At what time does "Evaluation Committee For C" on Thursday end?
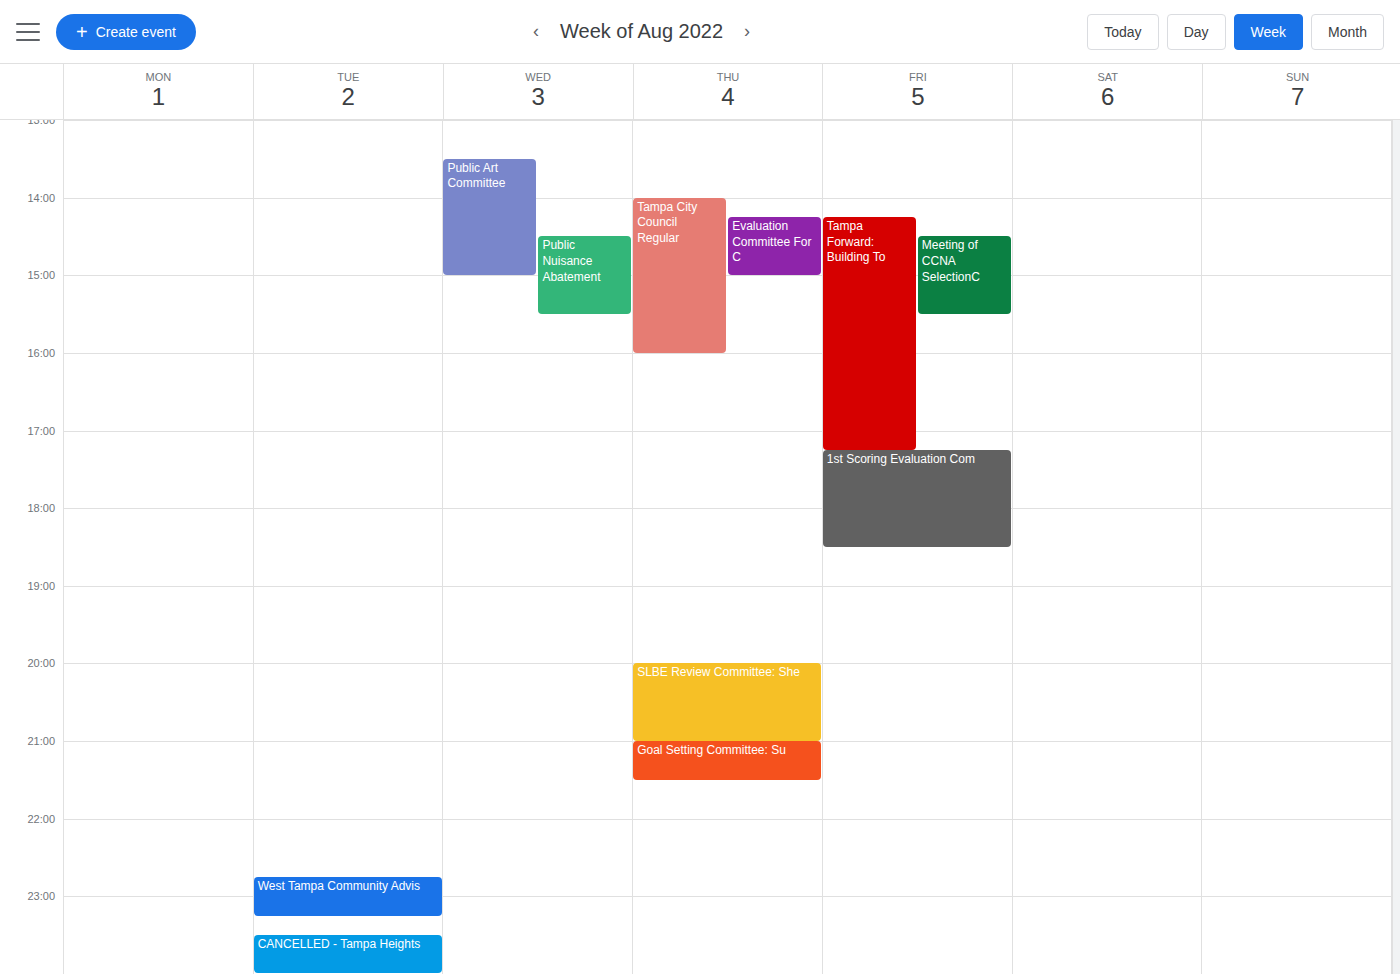
3:00 PM